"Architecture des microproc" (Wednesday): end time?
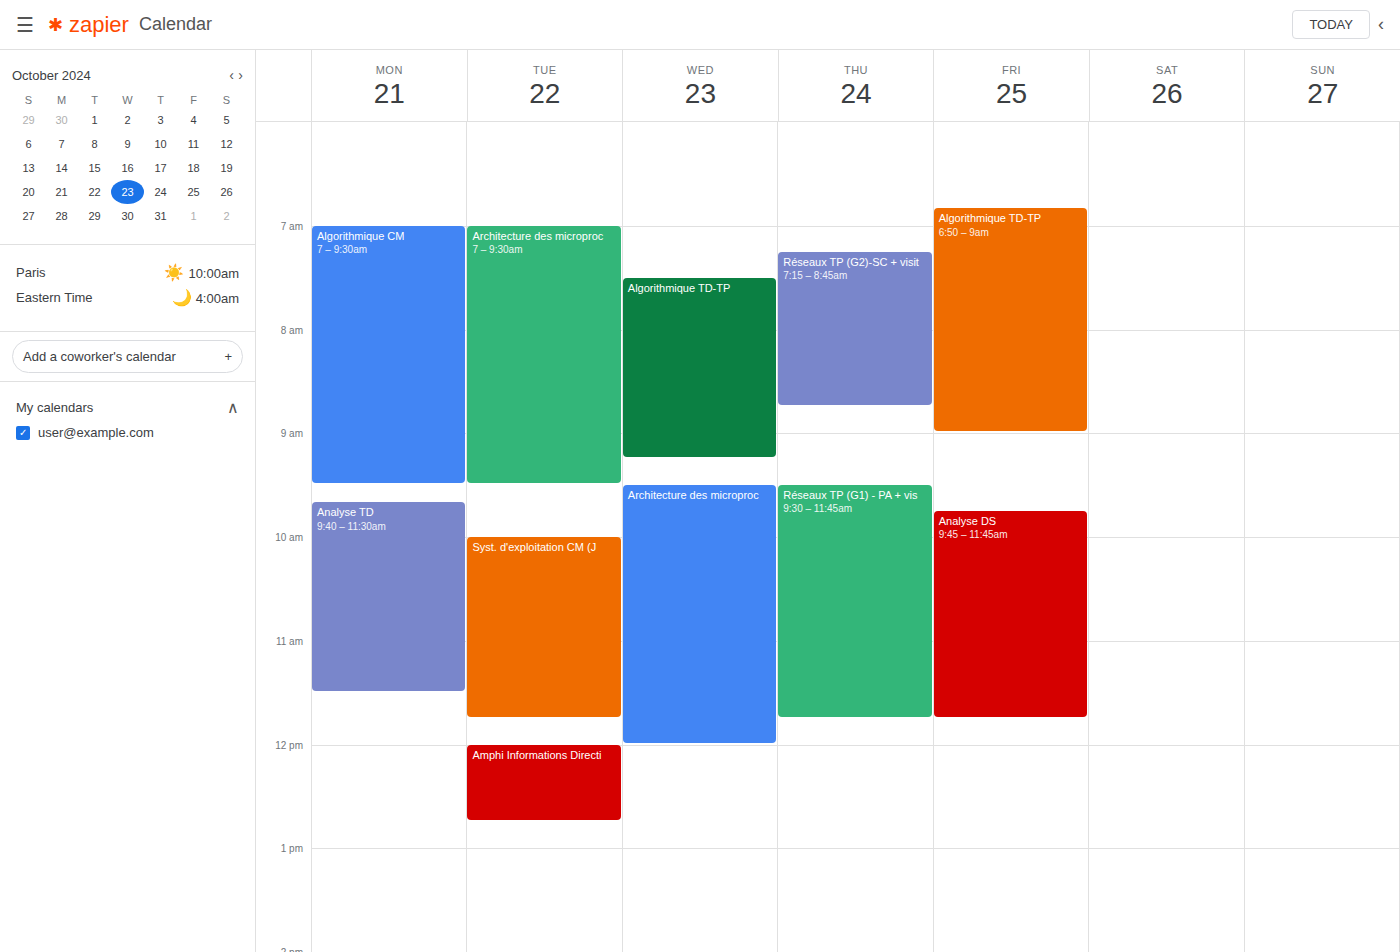
12:00